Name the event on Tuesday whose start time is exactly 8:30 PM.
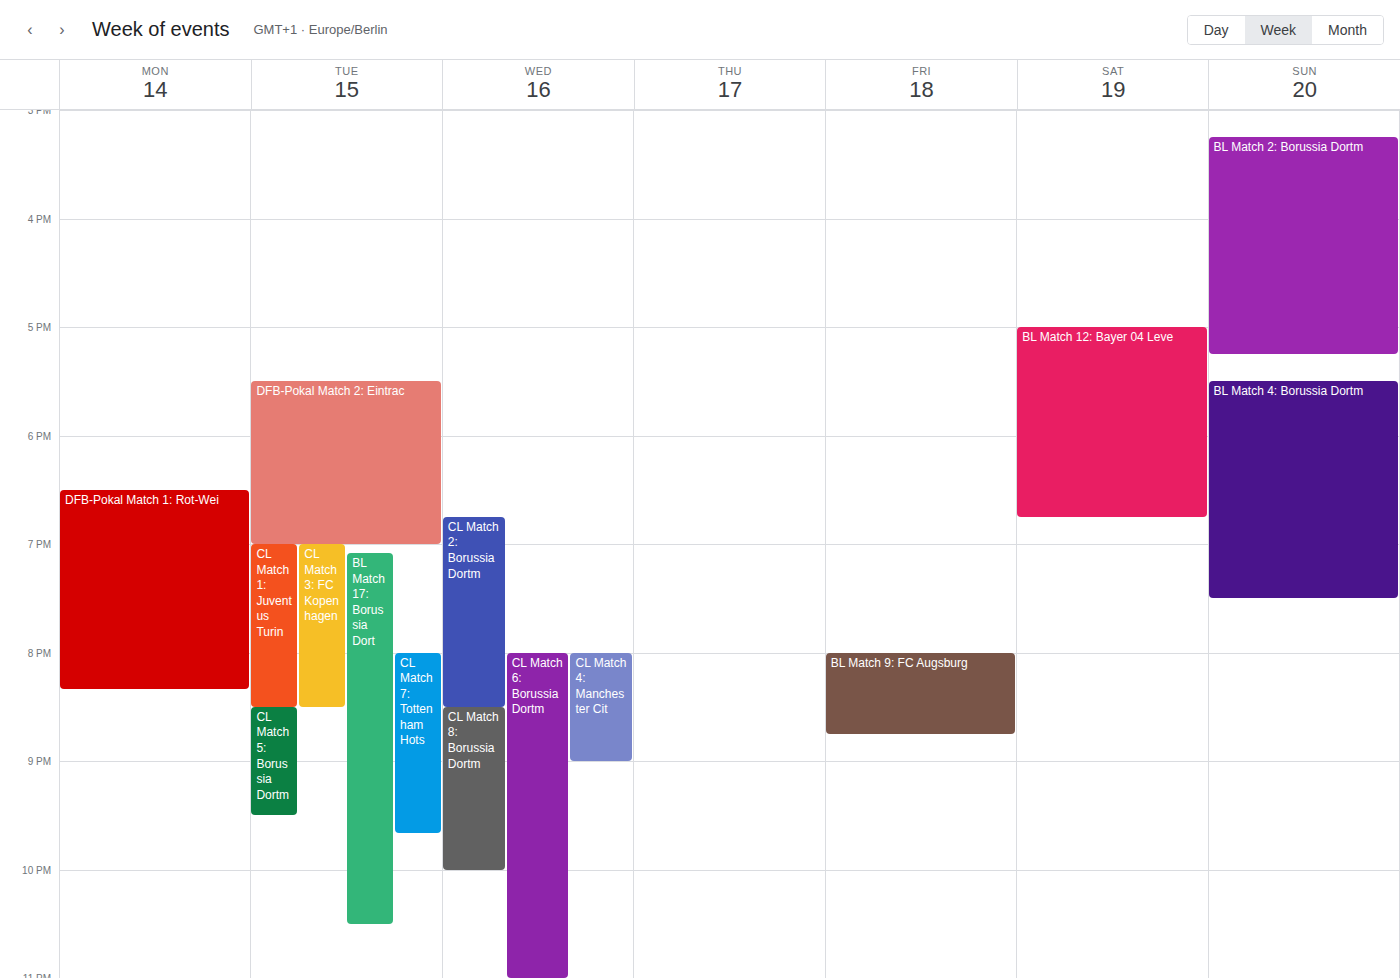
"CL Match 5: Borussia Dortm"